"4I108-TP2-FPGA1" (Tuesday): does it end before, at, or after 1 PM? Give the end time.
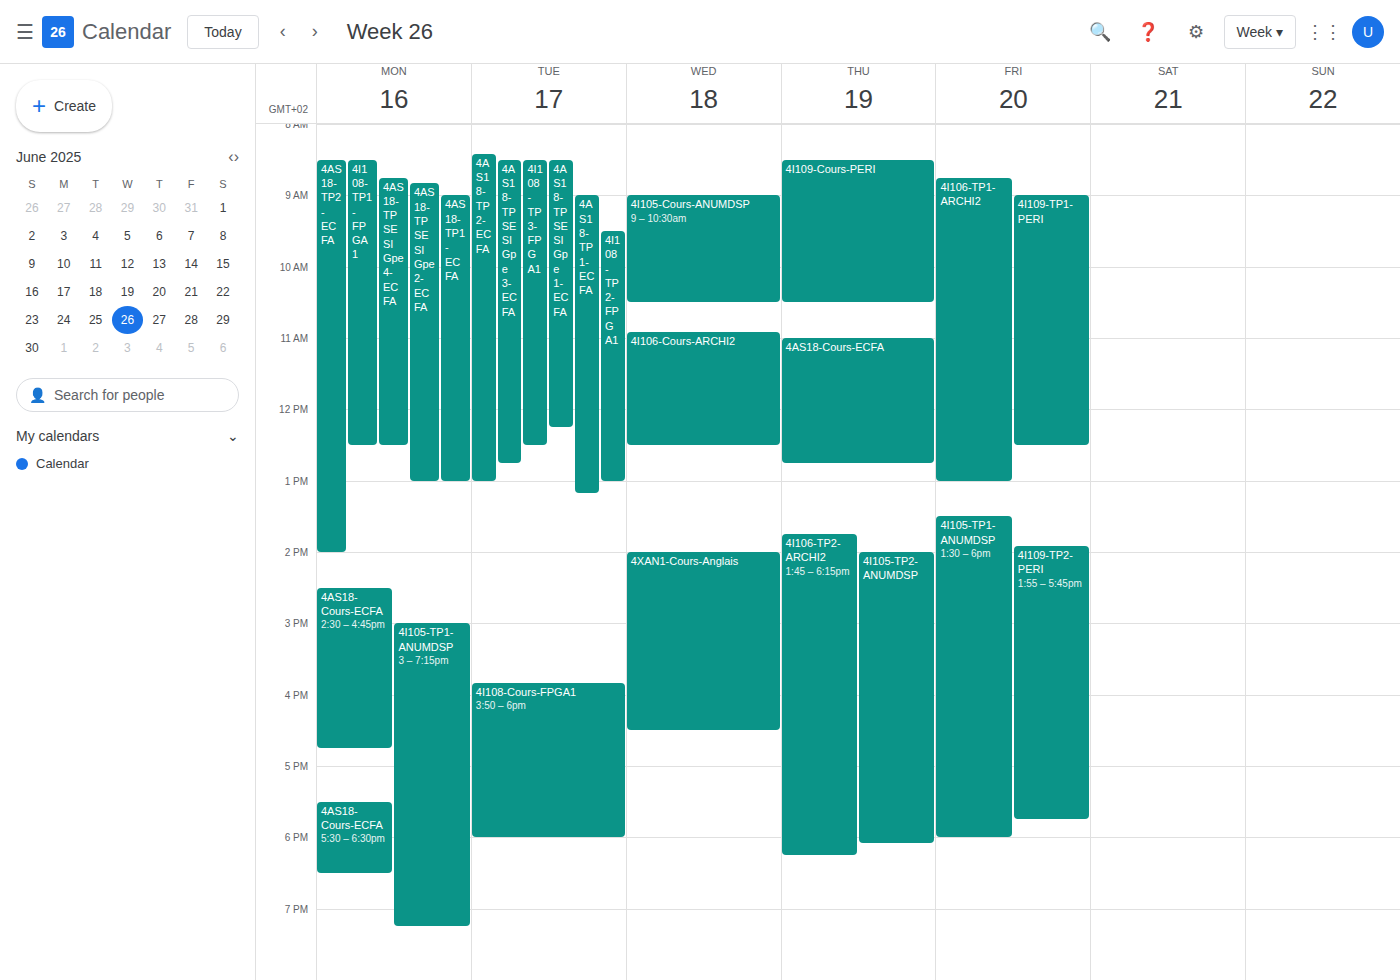
1:00 PM -- exactly at 1 PM, on the 1 PM line.